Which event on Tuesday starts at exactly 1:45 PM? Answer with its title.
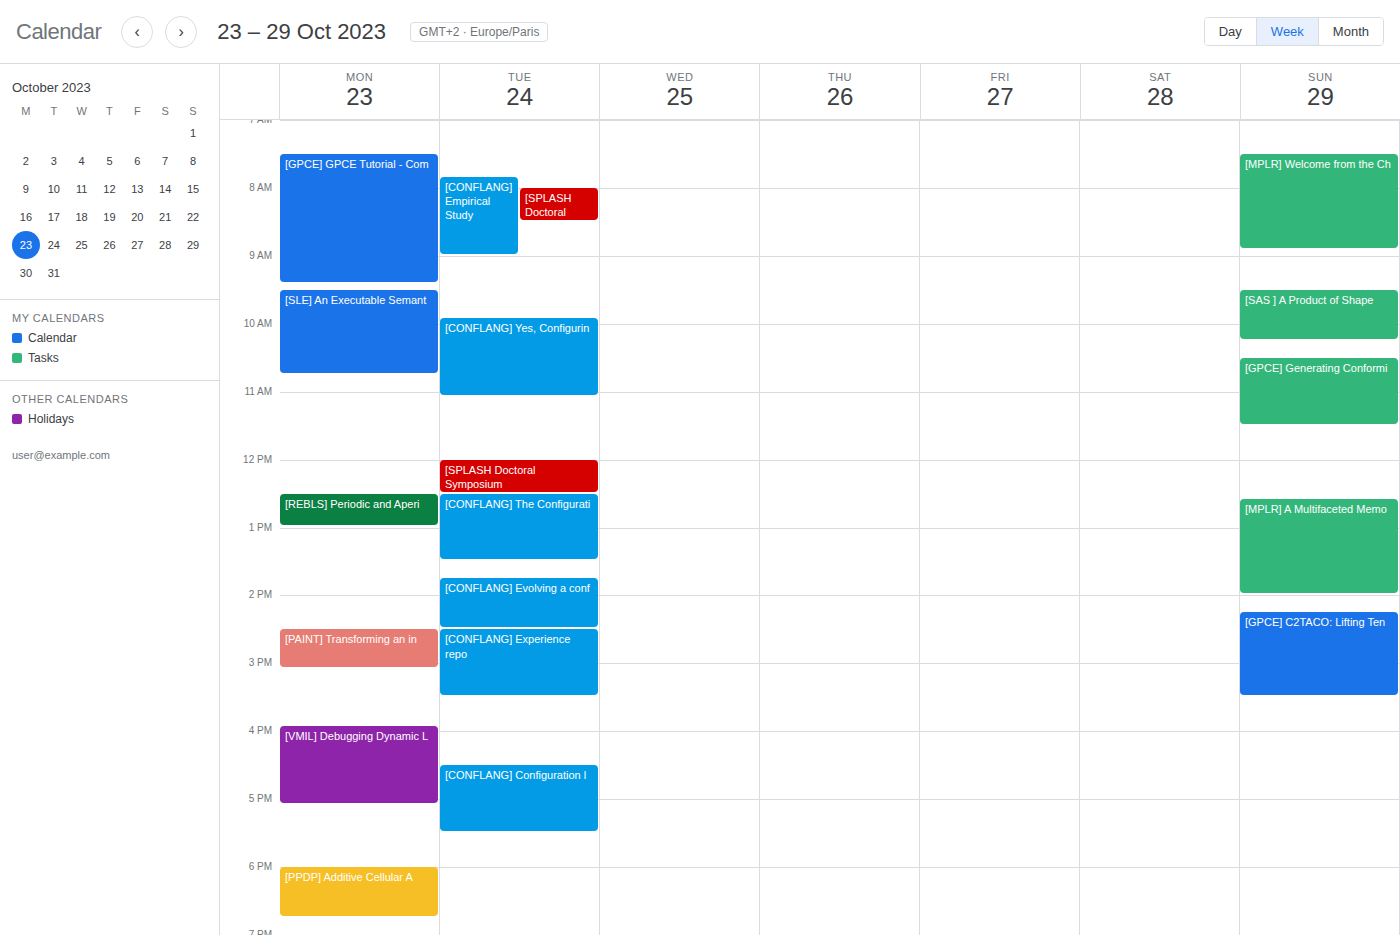
"[CONFLANG] Evolving a conf"